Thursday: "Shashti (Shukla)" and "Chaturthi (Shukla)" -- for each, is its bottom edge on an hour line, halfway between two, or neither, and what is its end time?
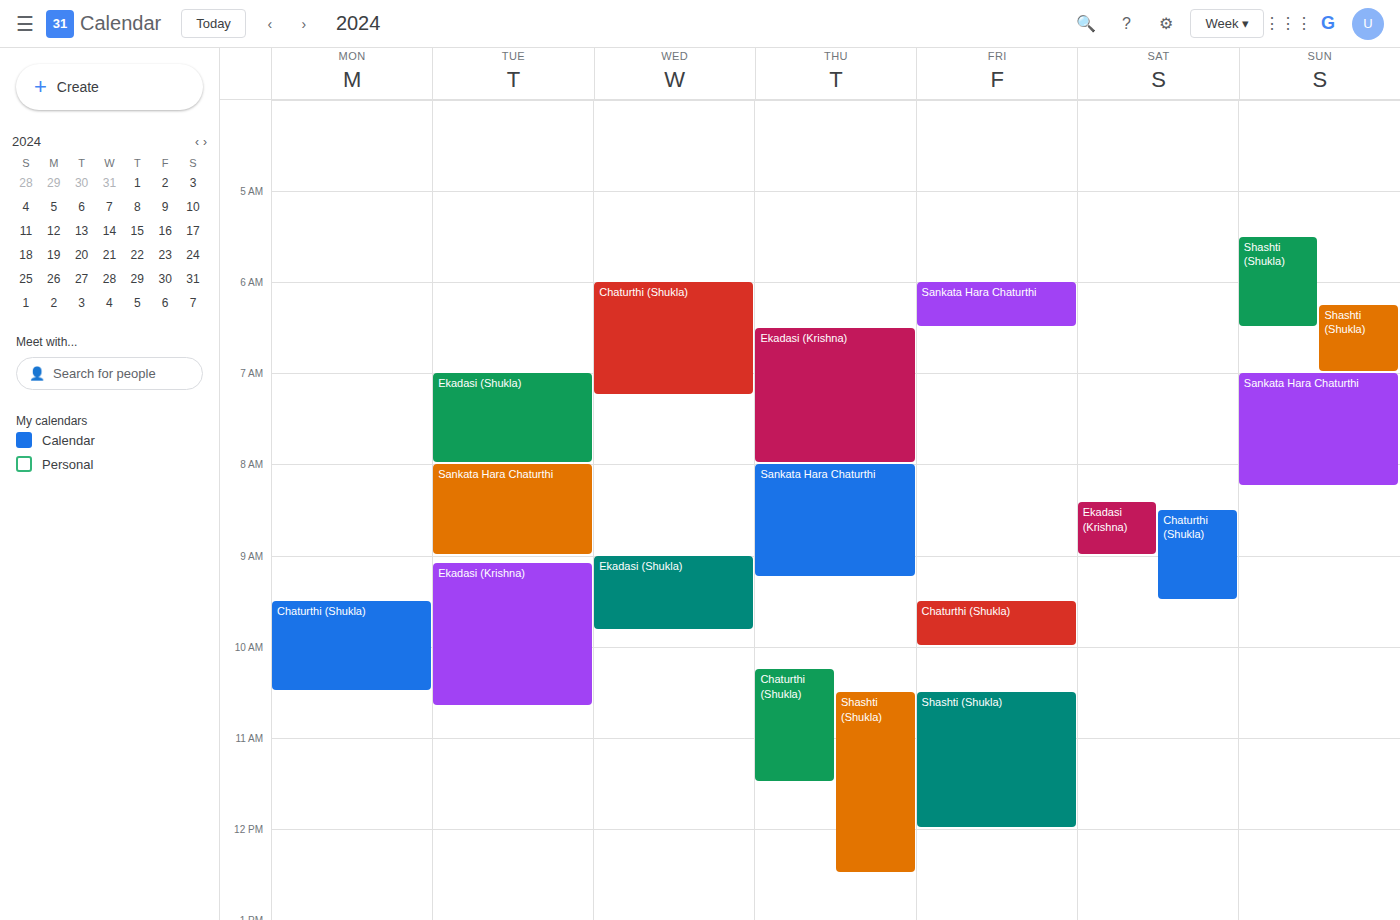
"Shashti (Shukla)": 12:30 PM, halfway between the 12 PM and 1 PM lines. "Chaturthi (Shukla)": 11:30 AM, halfway between the 11 AM and 12 PM lines.